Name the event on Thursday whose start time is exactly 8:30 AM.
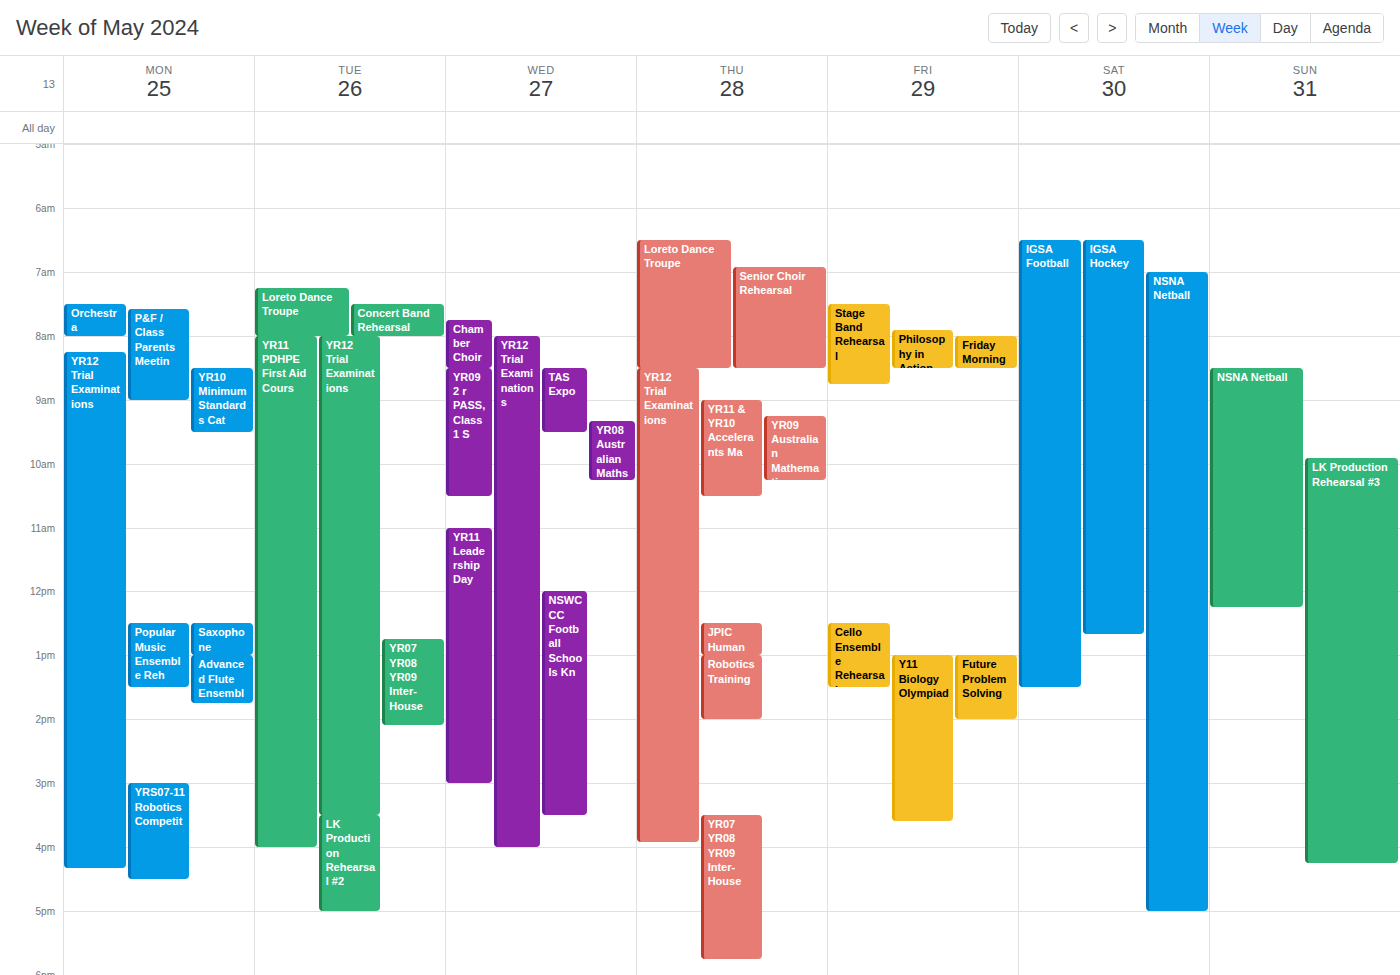
"YR12 Trial Examinations"